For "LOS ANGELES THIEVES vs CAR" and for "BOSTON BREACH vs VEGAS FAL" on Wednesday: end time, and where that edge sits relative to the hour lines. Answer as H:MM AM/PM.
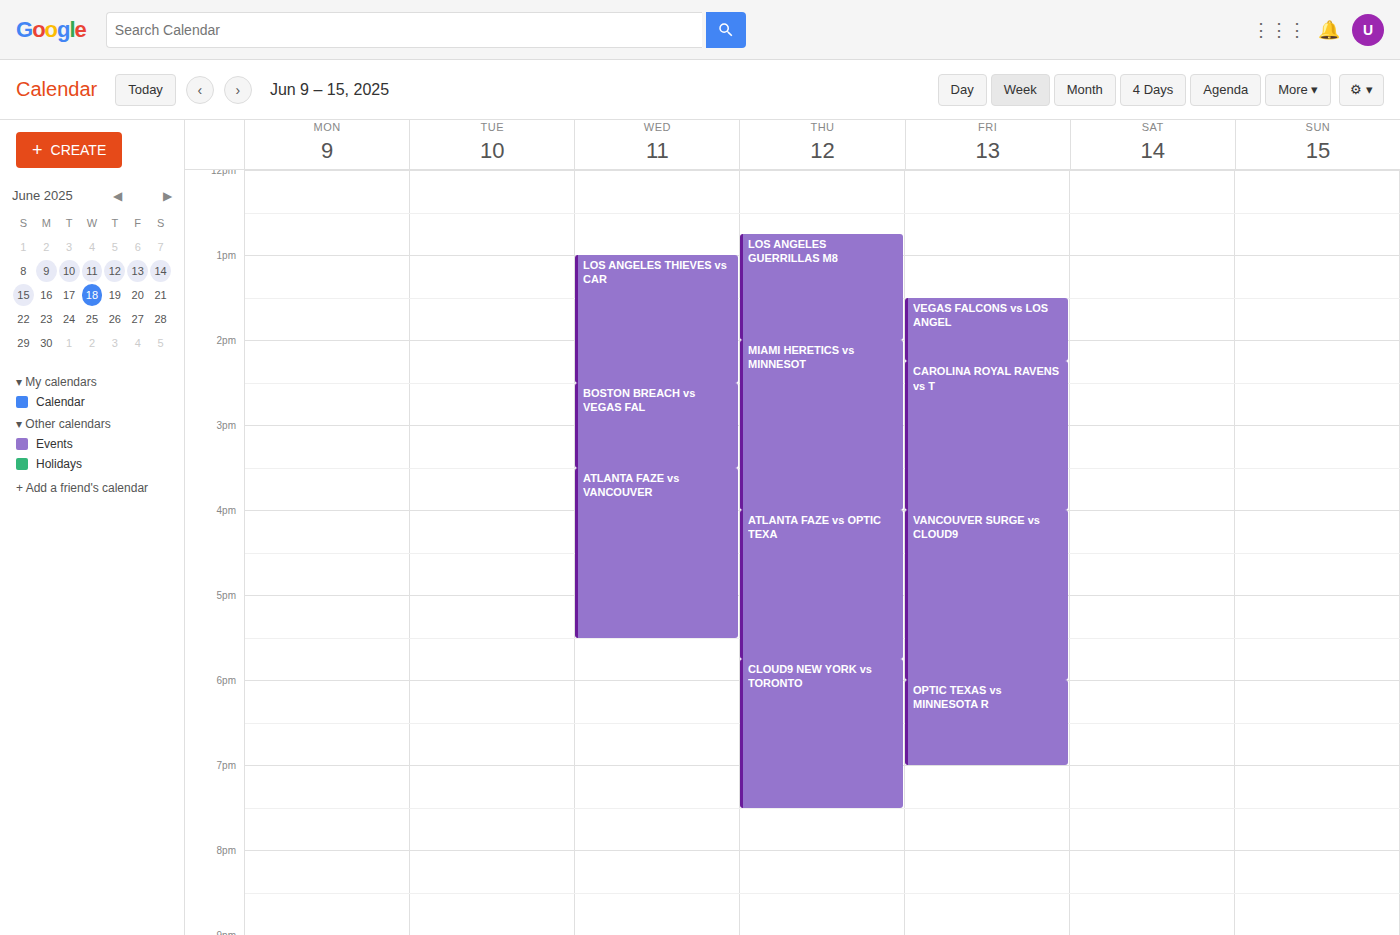
"LOS ANGELES THIEVES vs CAR": 2:30 PM, halfway between the 2 PM and 3 PM lines. "BOSTON BREACH vs VEGAS FAL": 3:30 PM, halfway between the 3 PM and 4 PM lines.